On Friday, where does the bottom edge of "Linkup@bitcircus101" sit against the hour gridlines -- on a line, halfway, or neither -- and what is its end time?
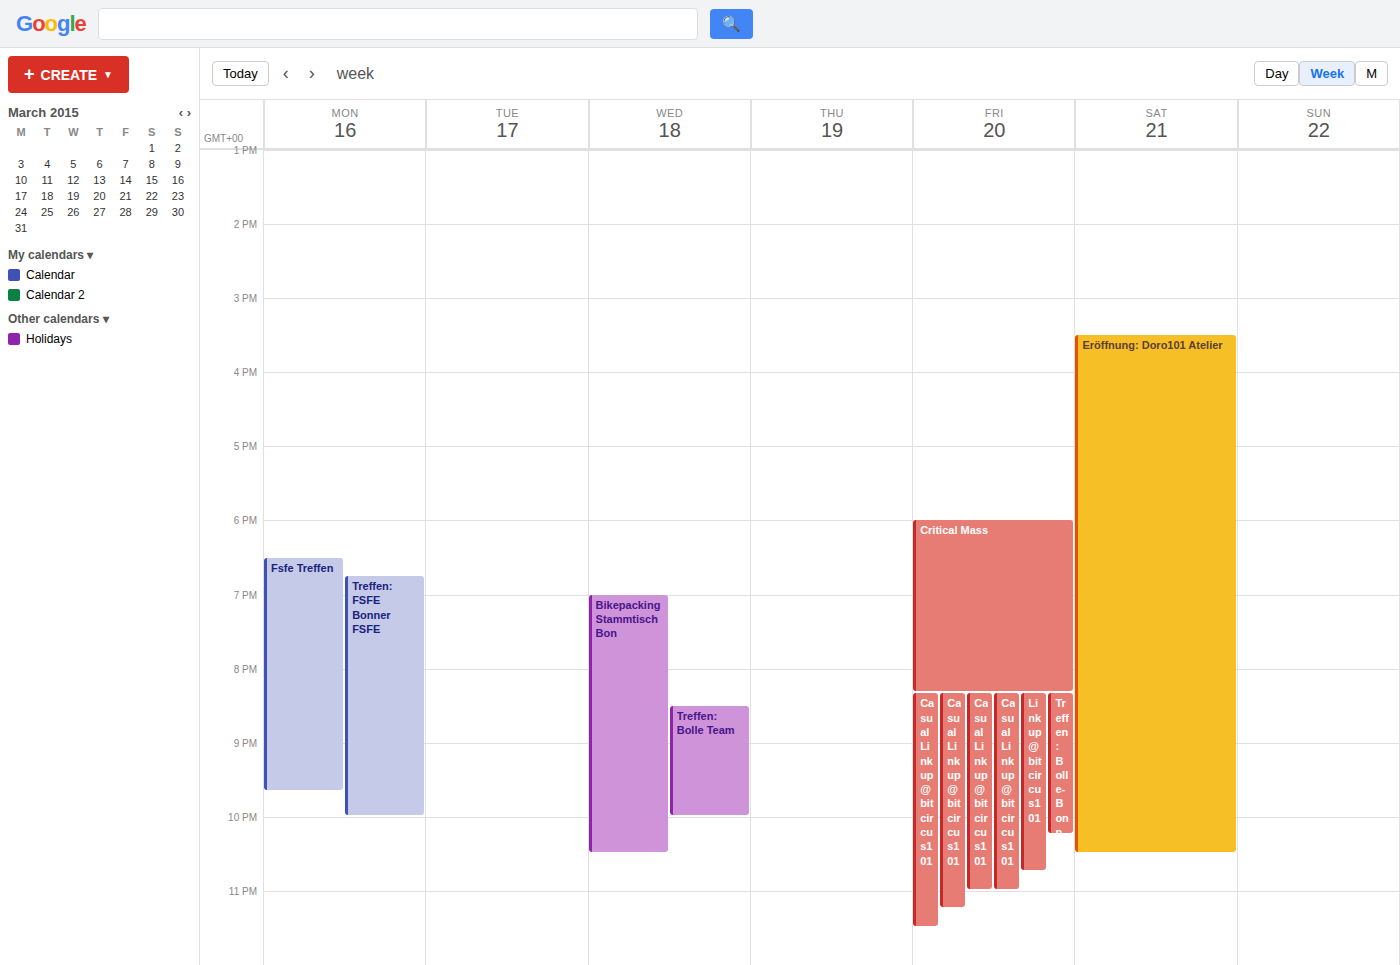
10:45 PM -- neither: three quarters of the way from the 10 PM line to the 11 PM line.